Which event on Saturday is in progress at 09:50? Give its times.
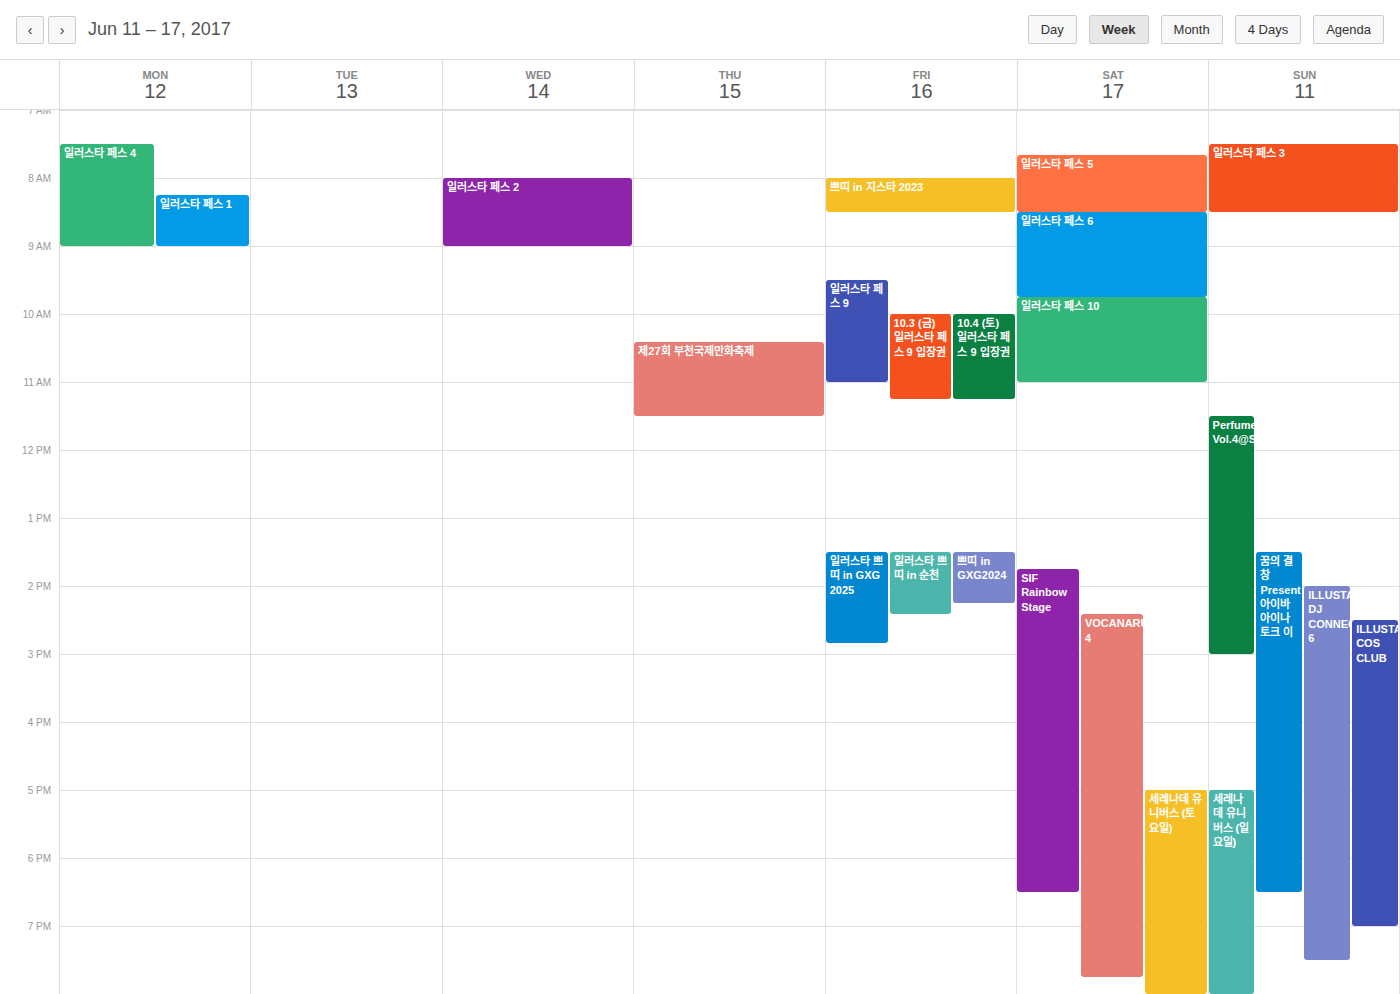
"일러스타 페스 10", 09:45 to 11:00